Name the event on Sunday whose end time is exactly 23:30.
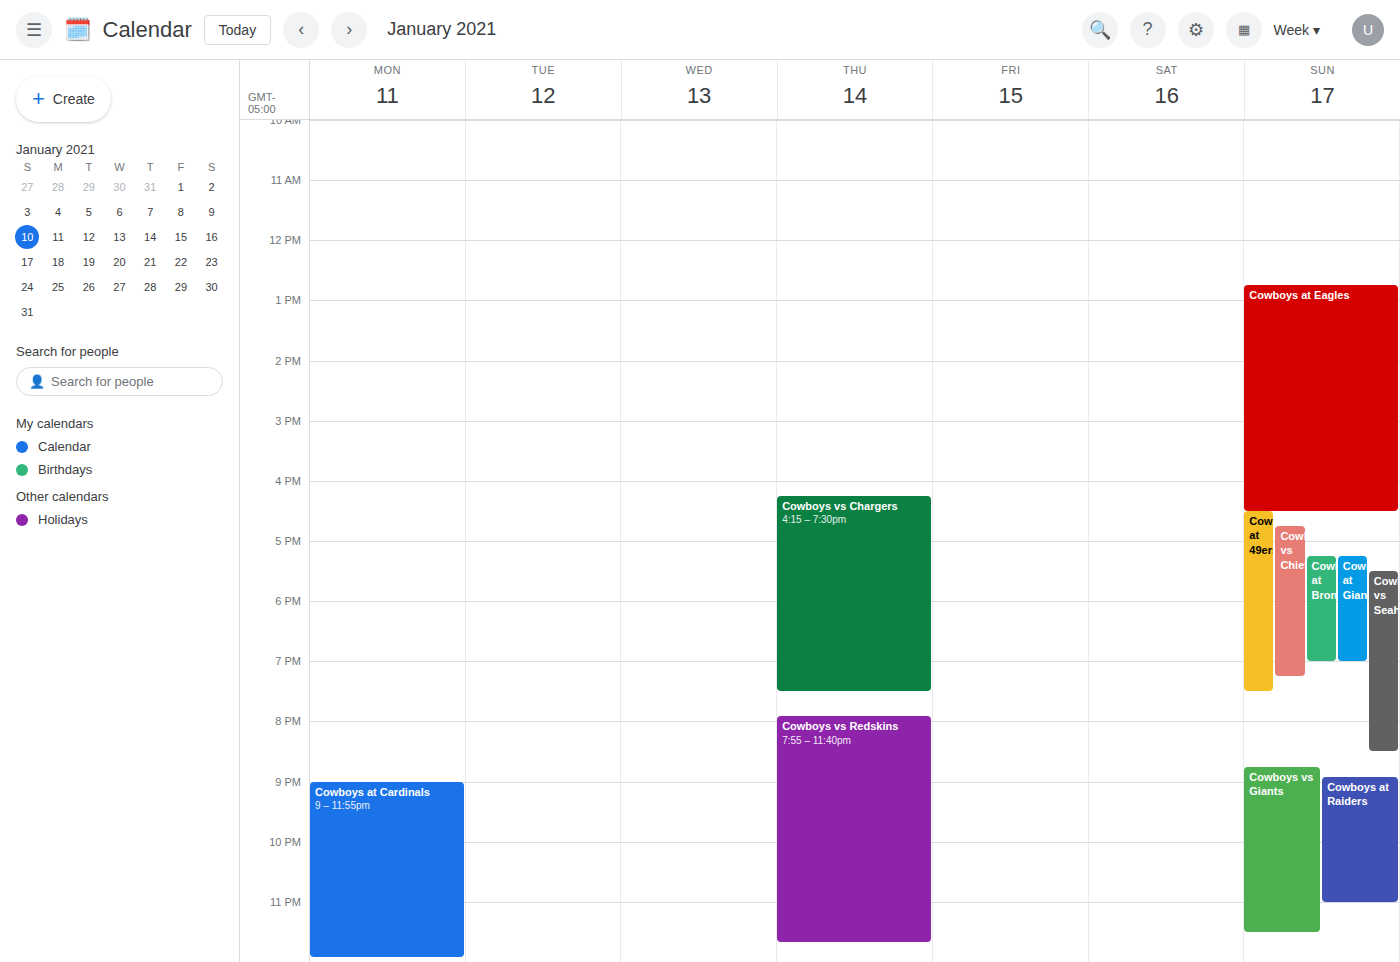
"Cowboys vs Giants"